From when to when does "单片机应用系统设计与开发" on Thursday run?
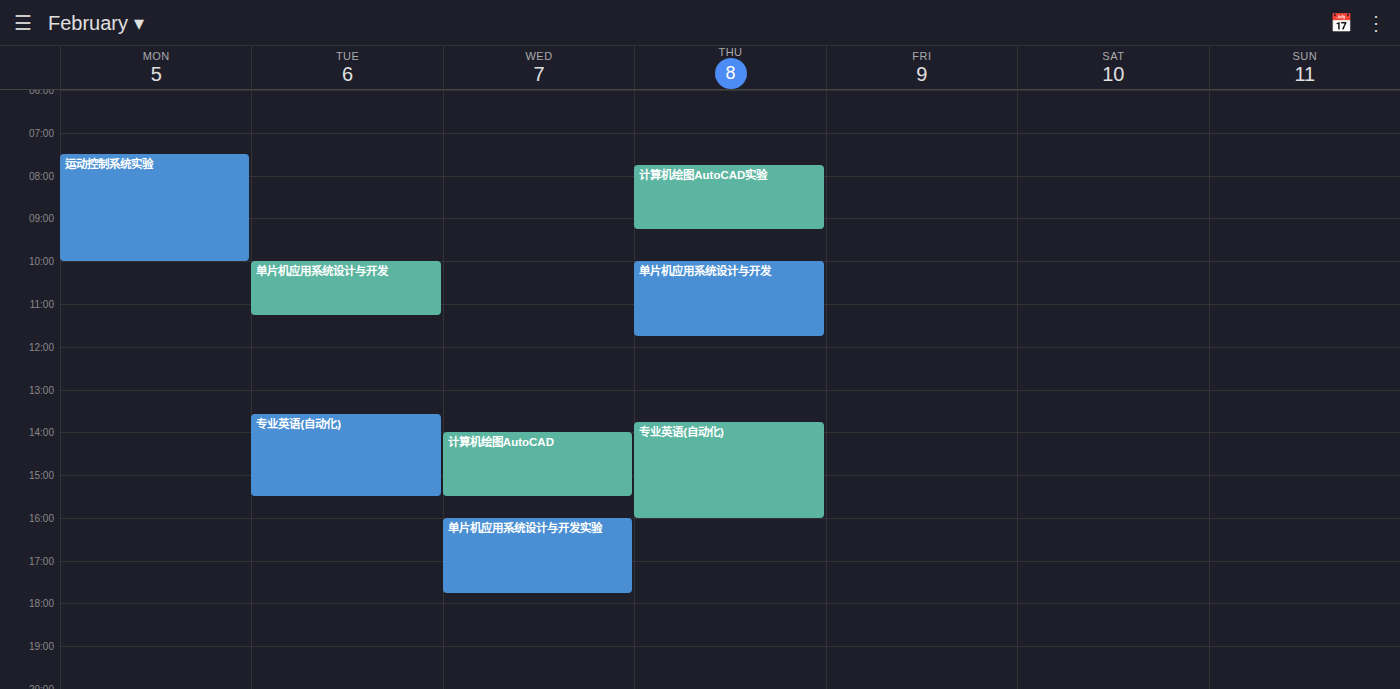
10:00 AM to 11:45 AM